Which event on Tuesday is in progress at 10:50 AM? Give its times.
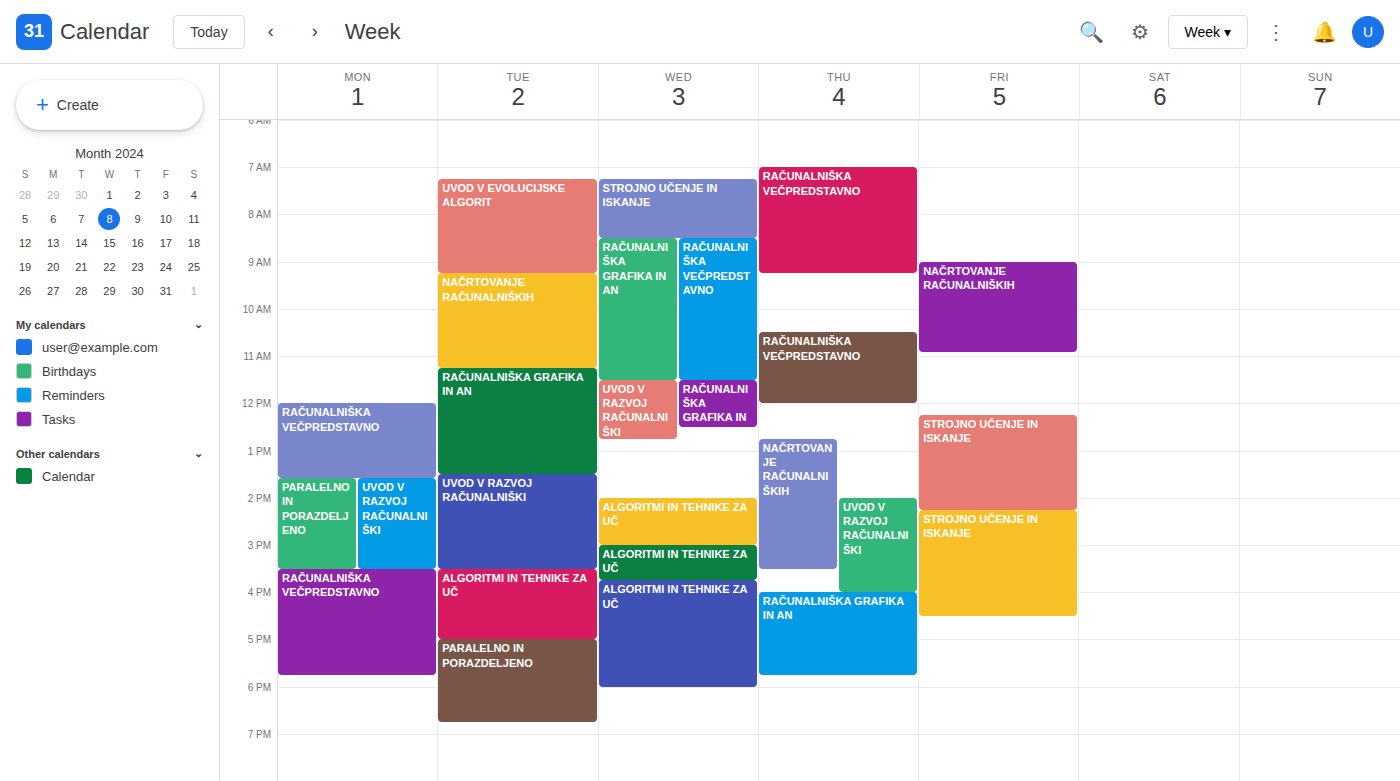
"NAČRTOVANJE RAČUNALNIŠKIH", 9:15 AM to 11:15 AM